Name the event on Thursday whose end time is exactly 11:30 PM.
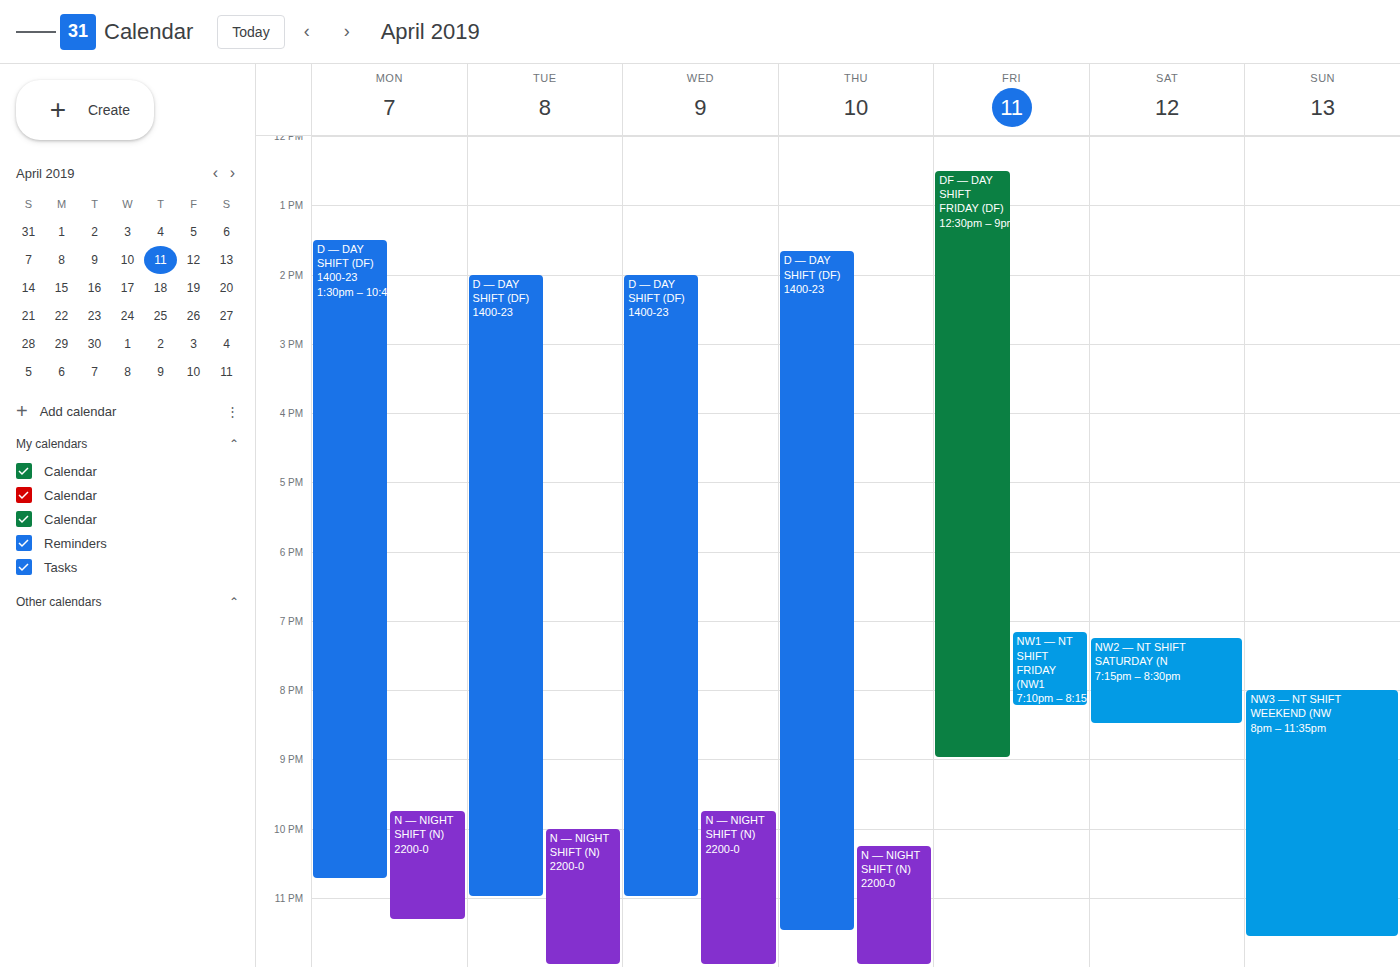
"D — DAY SHIFT (DF) 1400-23"